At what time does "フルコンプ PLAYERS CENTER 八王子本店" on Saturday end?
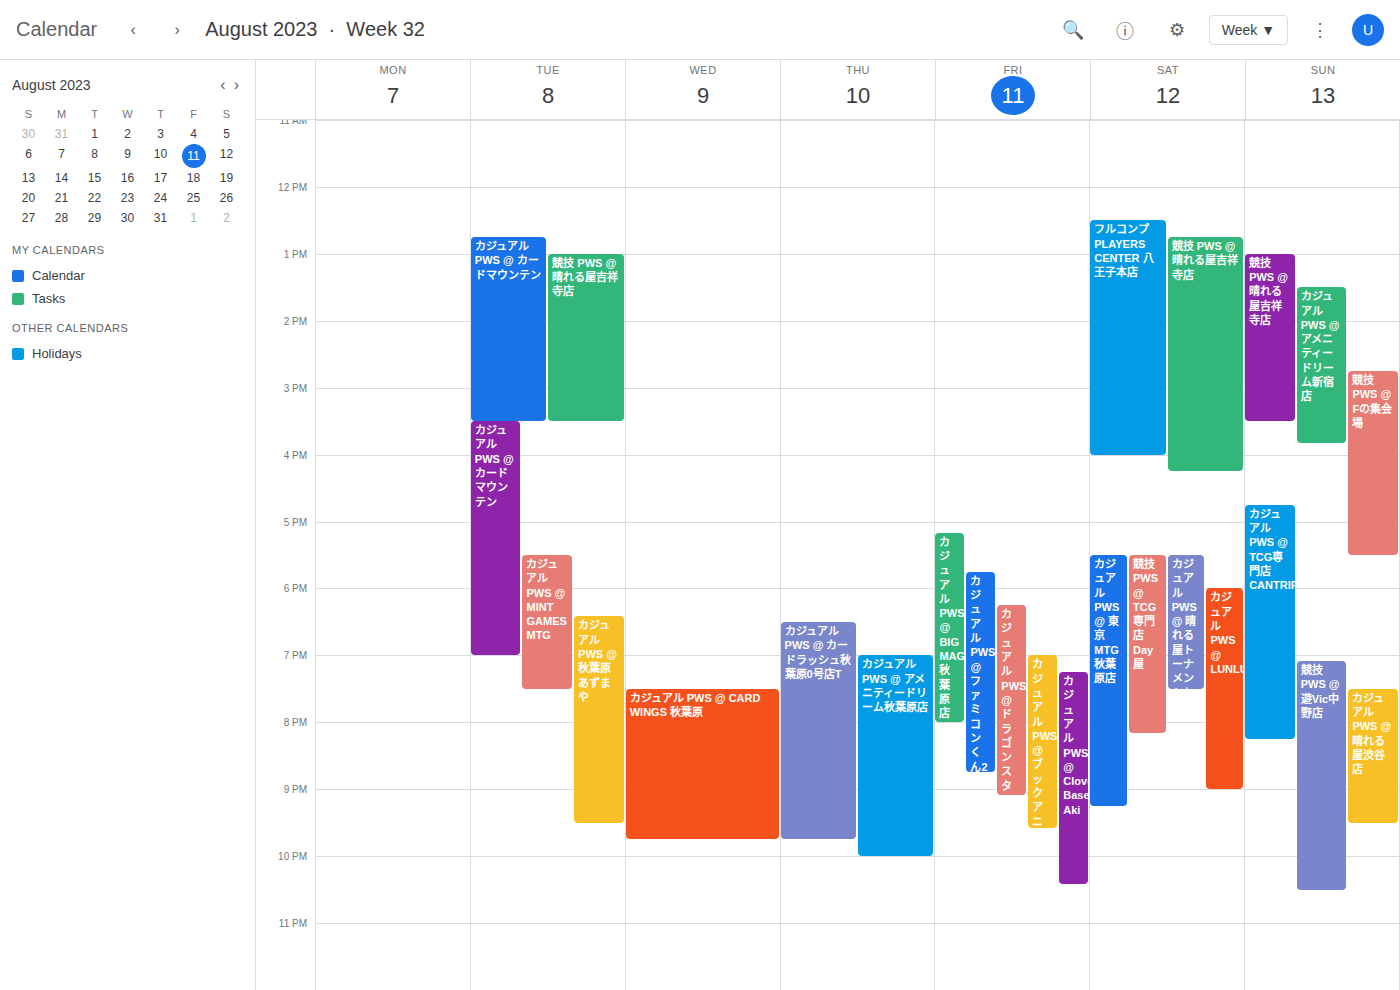
4:00 PM